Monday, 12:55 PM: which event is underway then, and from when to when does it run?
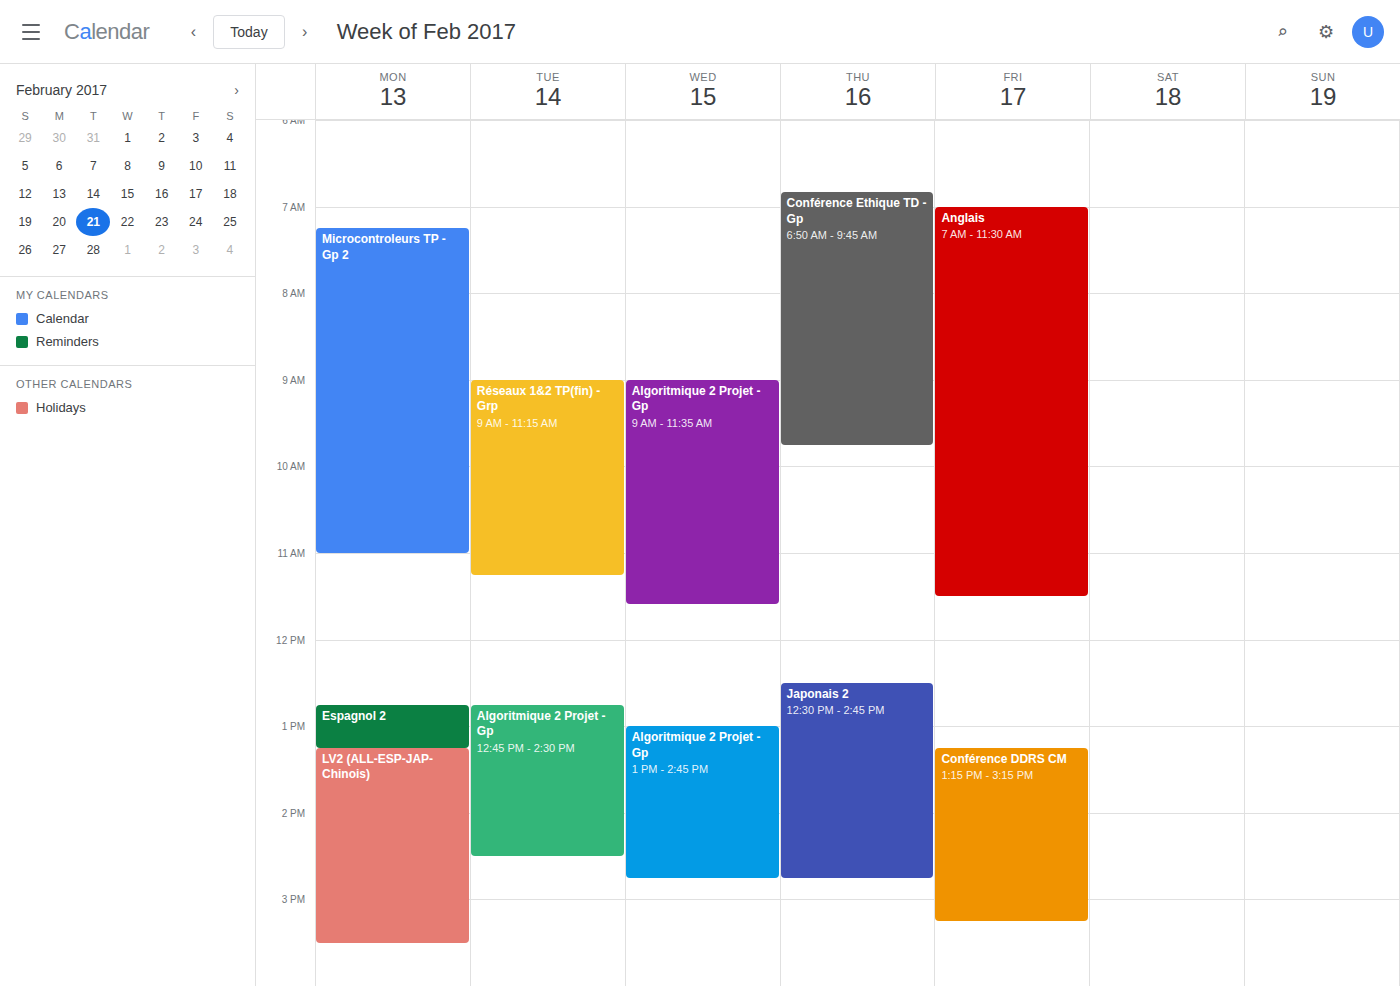
"Espagnol 2", 12:45 PM to 1:15 PM